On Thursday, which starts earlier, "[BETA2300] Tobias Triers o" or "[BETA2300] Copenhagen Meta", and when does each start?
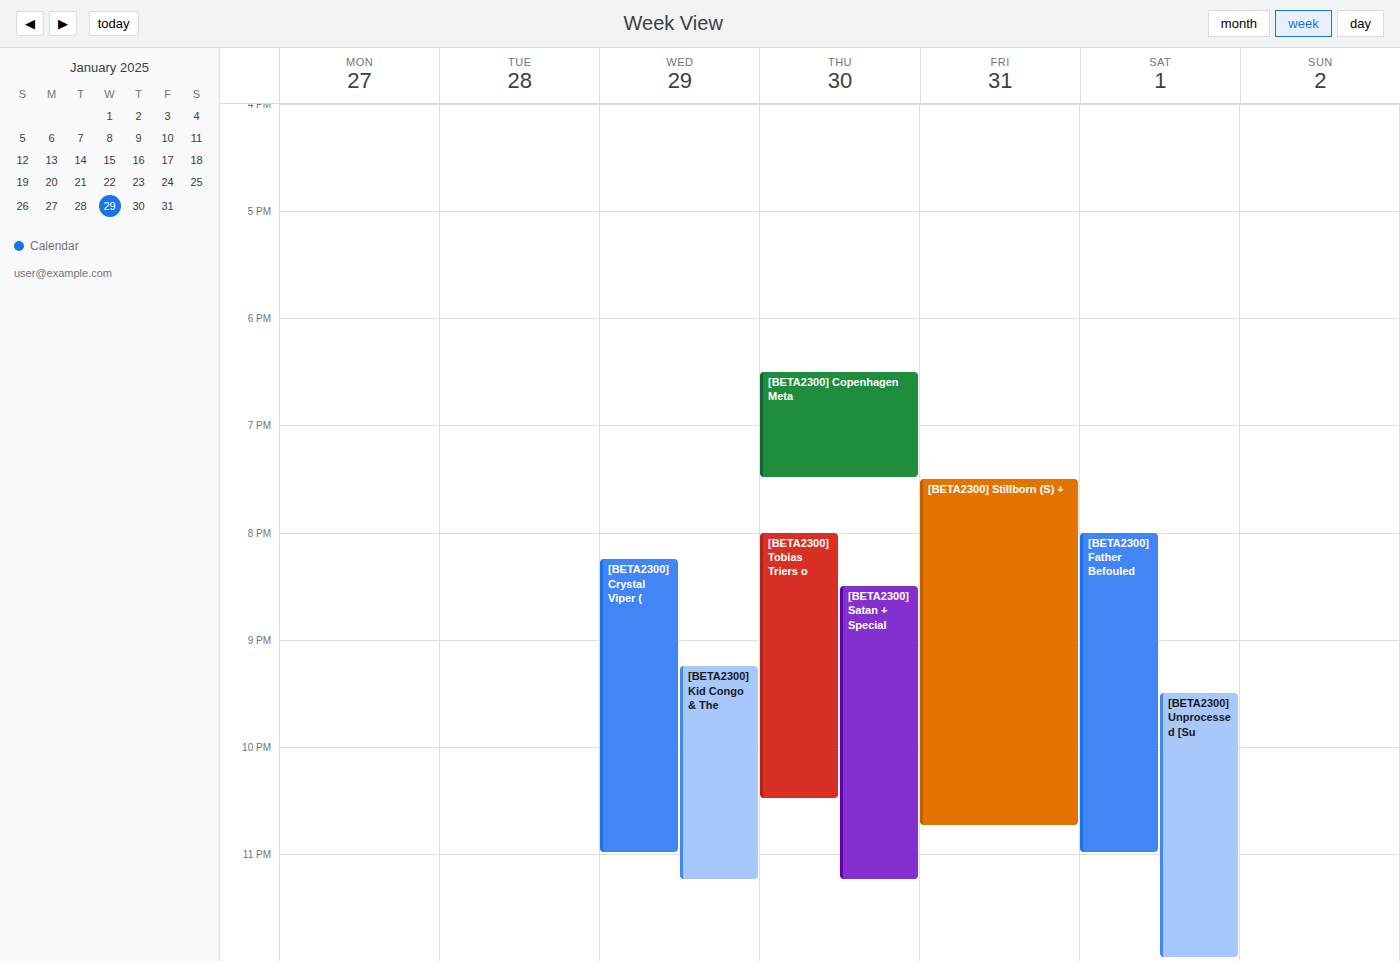
"[BETA2300] Copenhagen Meta" 18:30; "[BETA2300] Tobias Triers o" 20:00.